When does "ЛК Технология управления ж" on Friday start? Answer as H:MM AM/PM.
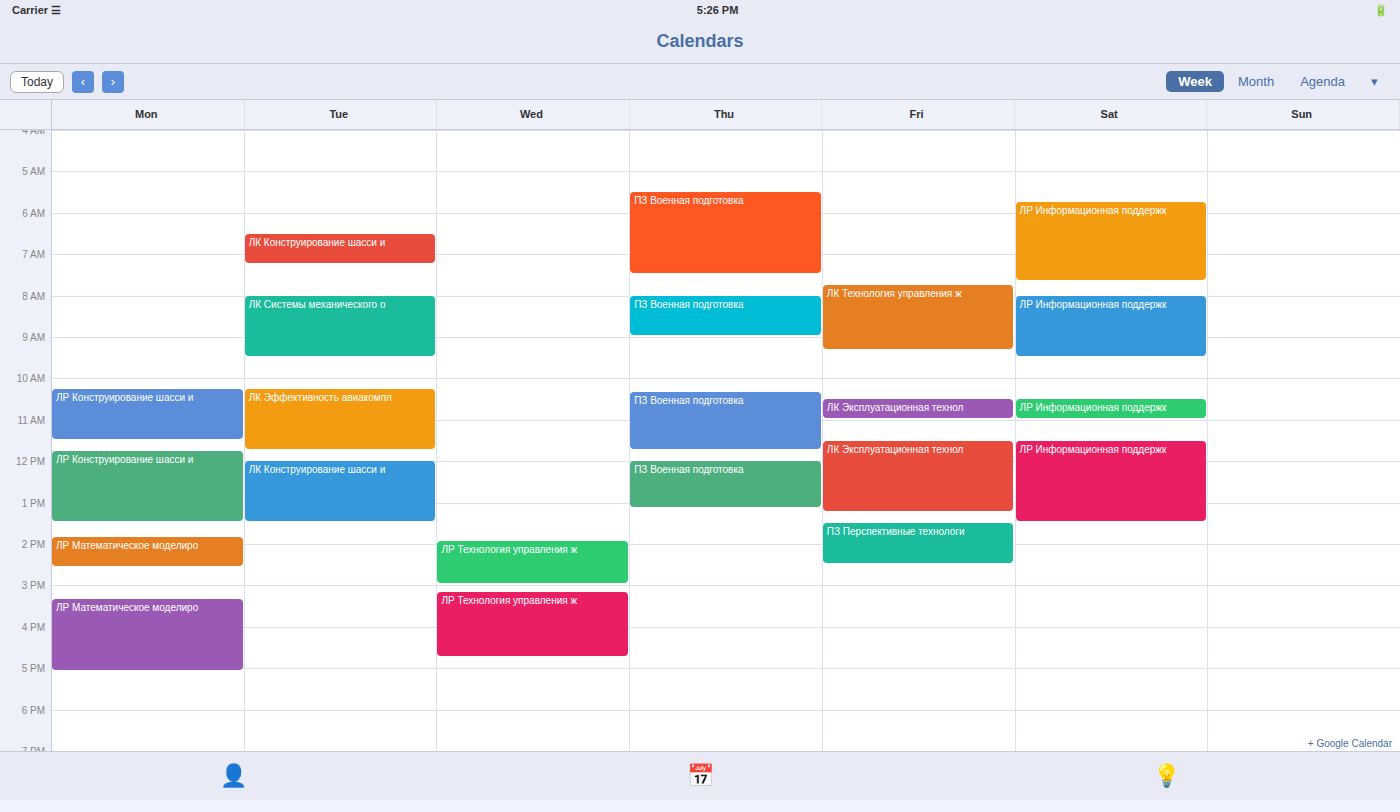
7:45 AM